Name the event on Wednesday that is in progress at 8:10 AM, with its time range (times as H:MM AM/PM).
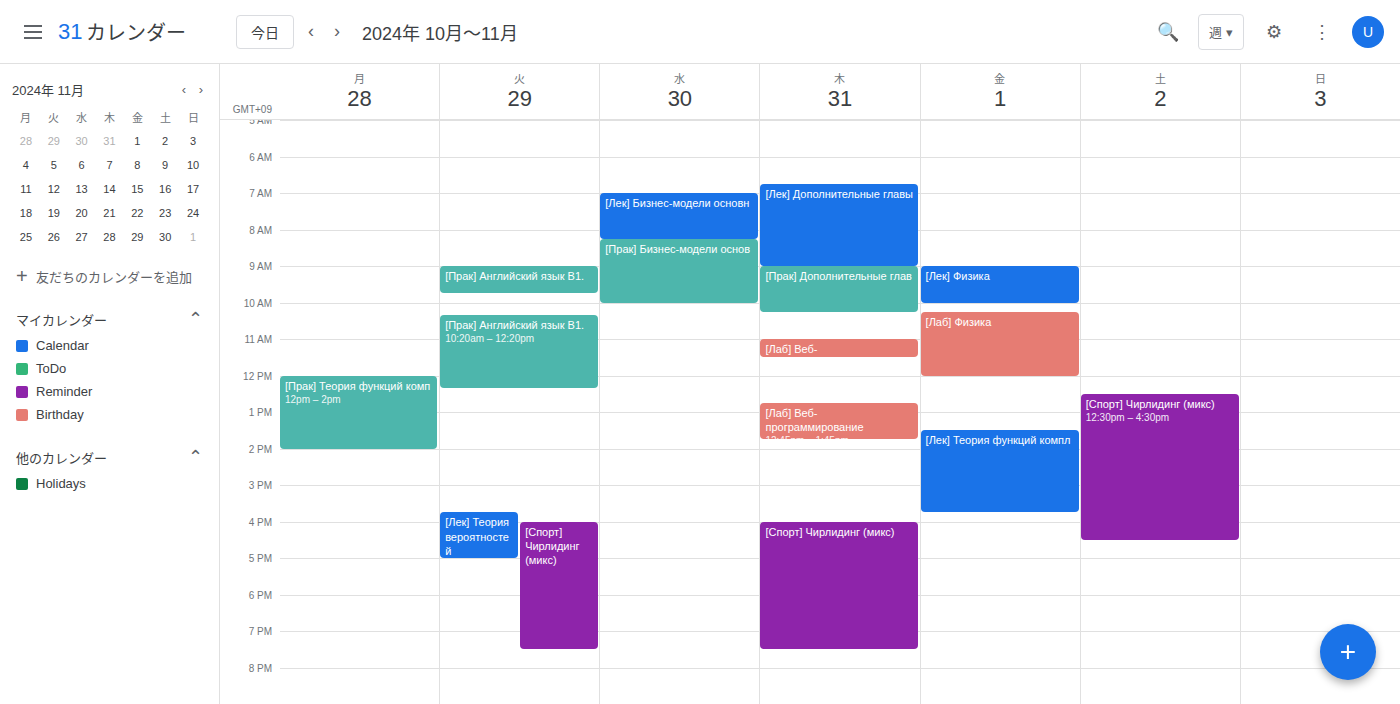
"[Лек] Бизнес-модели основн", 7:00 AM to 8:15 AM